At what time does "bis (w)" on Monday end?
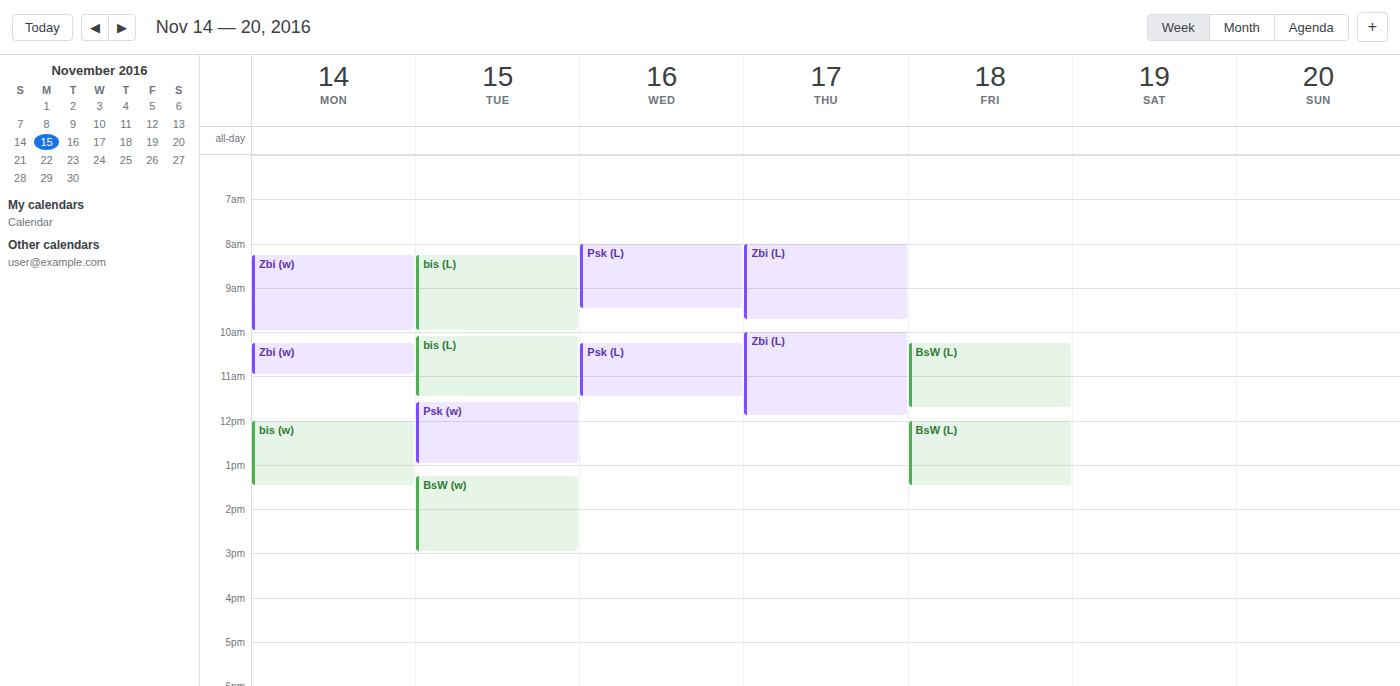
1:30 PM